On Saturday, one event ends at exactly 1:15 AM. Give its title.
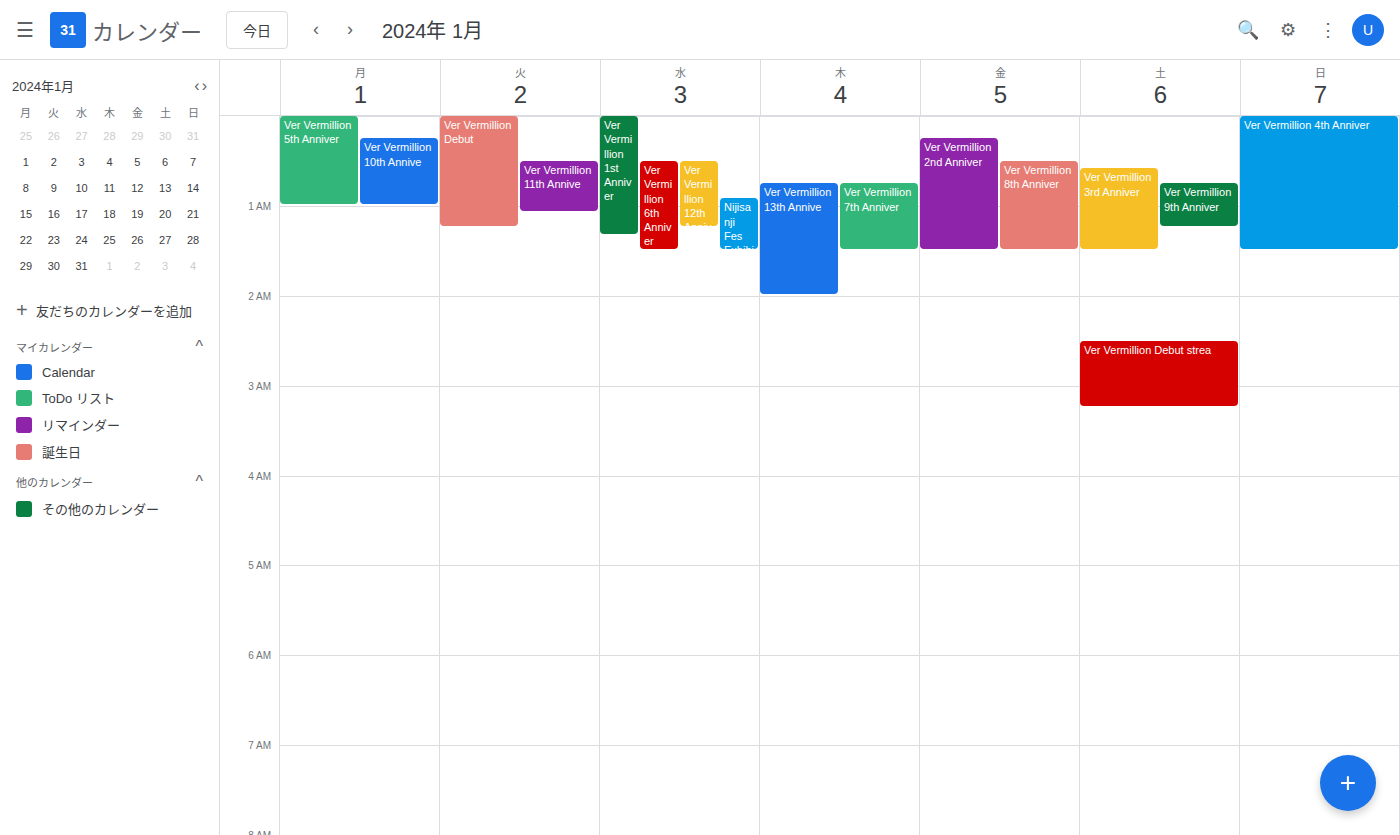
"Ver Vermillion 9th Anniver"